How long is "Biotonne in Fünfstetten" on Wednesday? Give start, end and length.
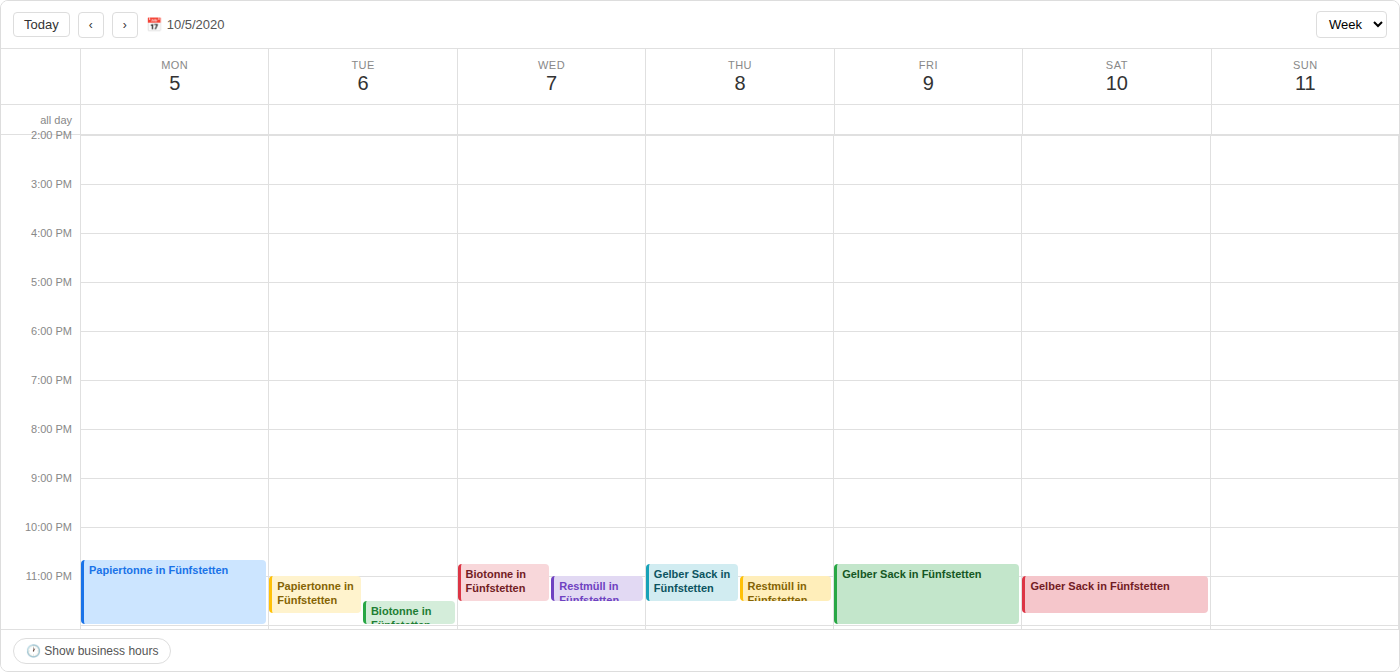
10:45 PM to 11:30 PM, 45 minutes